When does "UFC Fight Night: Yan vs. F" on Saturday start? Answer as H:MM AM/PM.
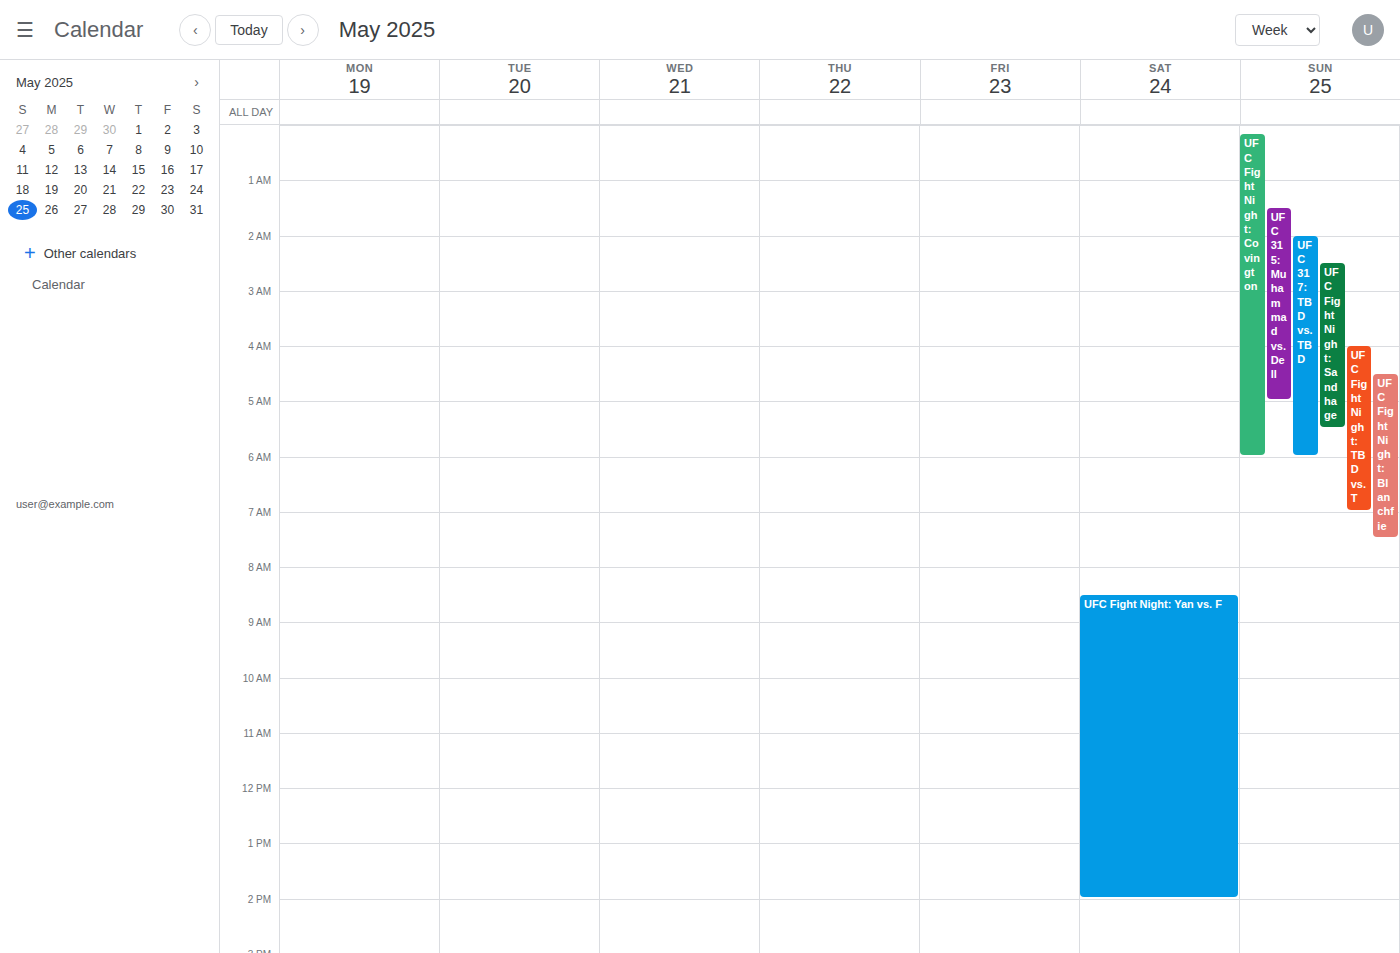
8:30 AM